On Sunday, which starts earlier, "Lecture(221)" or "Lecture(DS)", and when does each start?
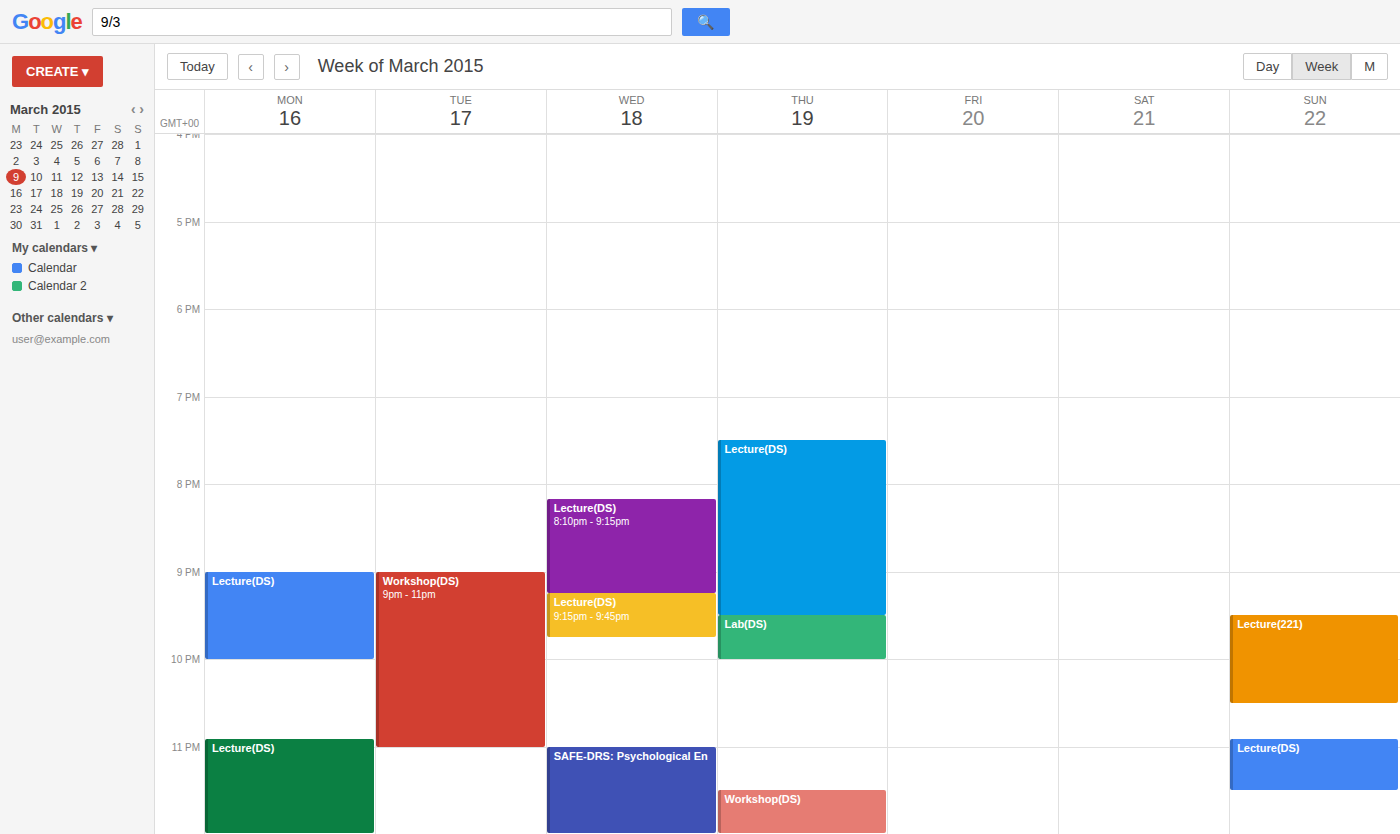
"Lecture(221)" 9:30 PM; "Lecture(DS)" 10:55 PM.